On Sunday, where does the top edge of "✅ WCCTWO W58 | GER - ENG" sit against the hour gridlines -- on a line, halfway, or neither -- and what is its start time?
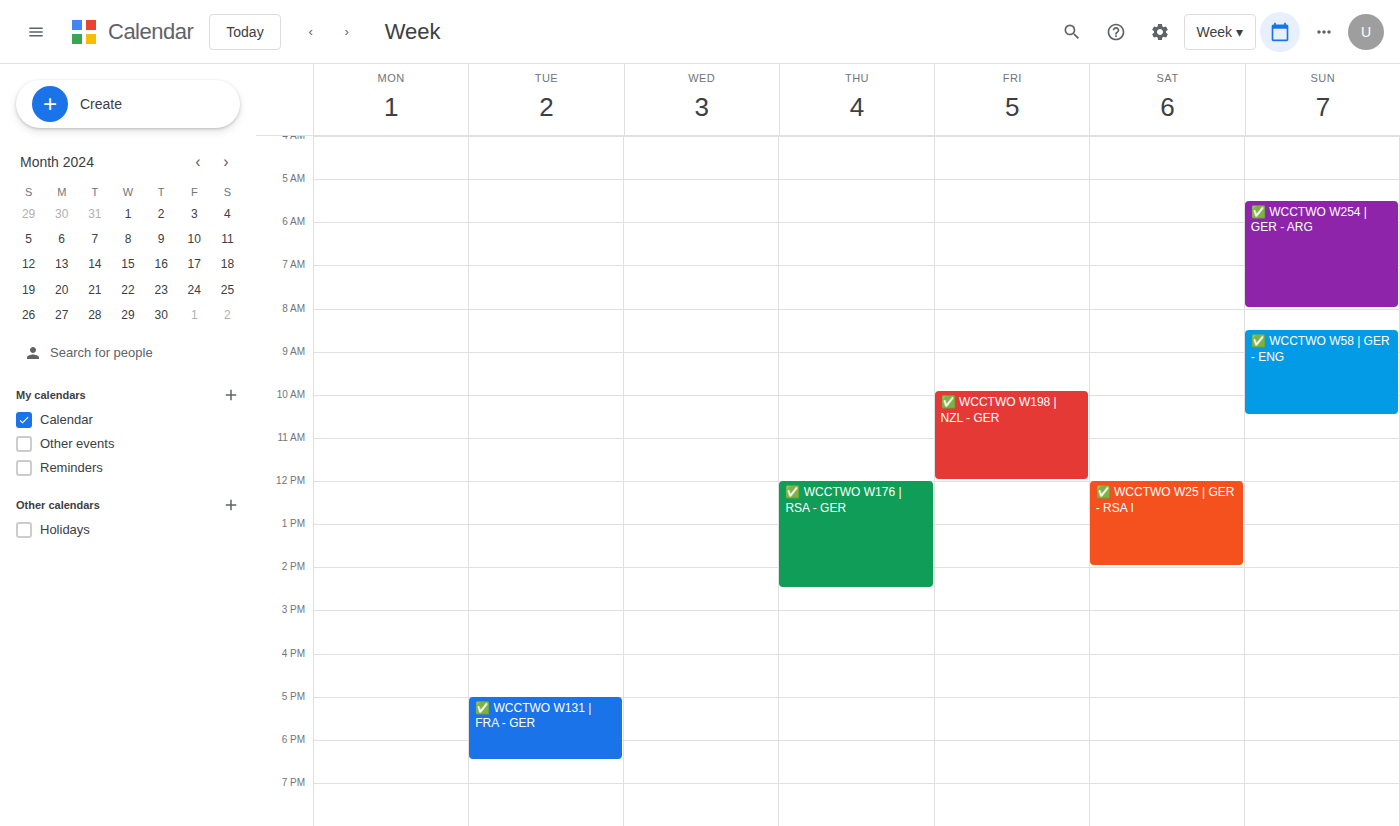
8:30 AM -- halfway between the 8 AM and 9 AM lines.